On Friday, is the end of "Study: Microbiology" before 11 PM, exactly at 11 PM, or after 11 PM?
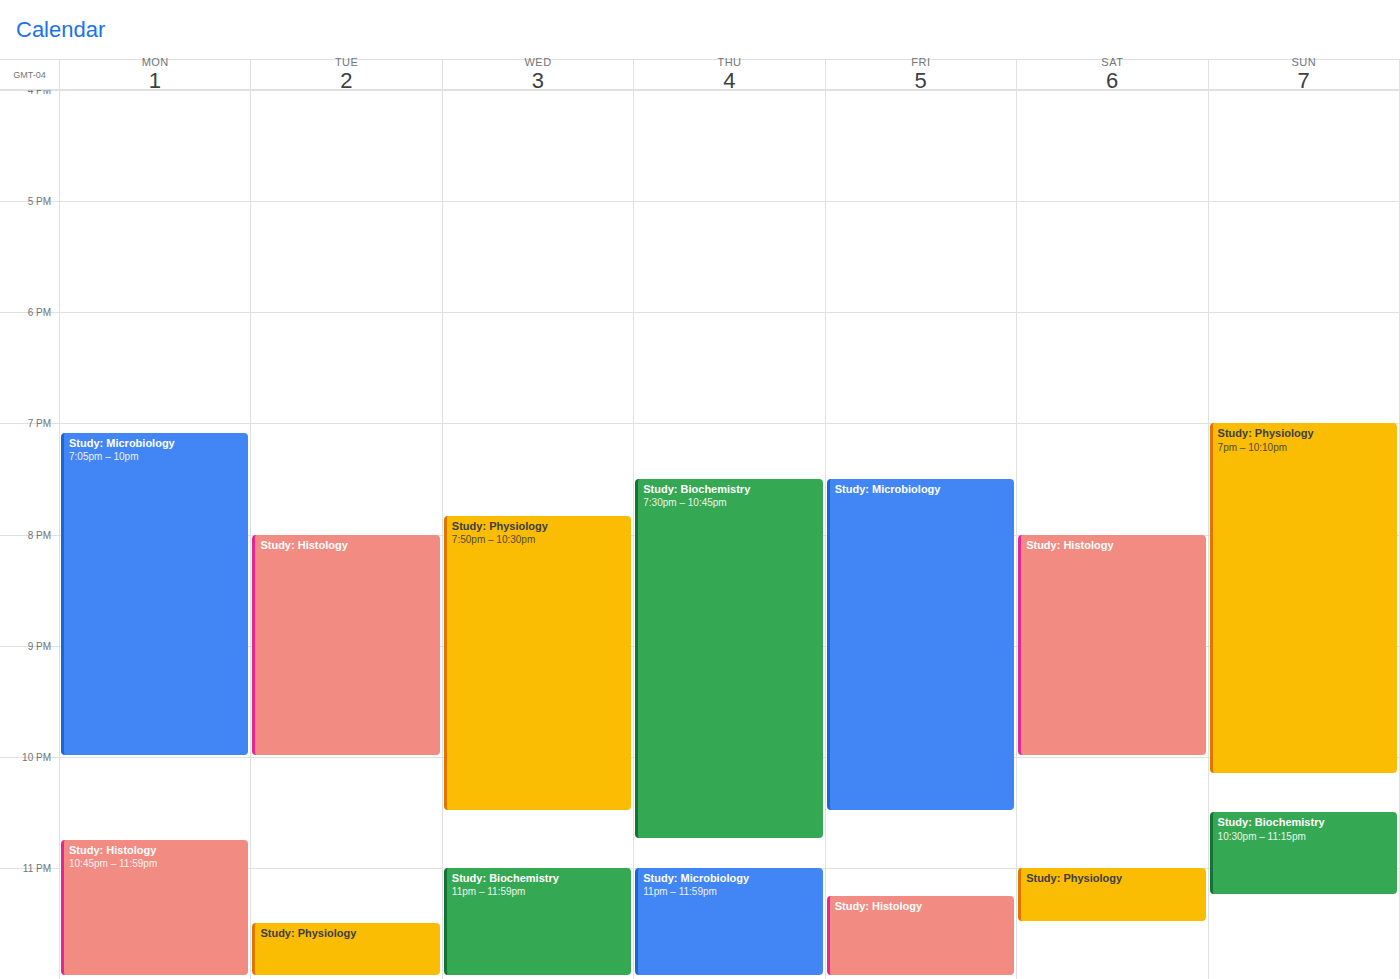
10:30 PM -- before 11 PM, 30 minutes above the 11 PM line.